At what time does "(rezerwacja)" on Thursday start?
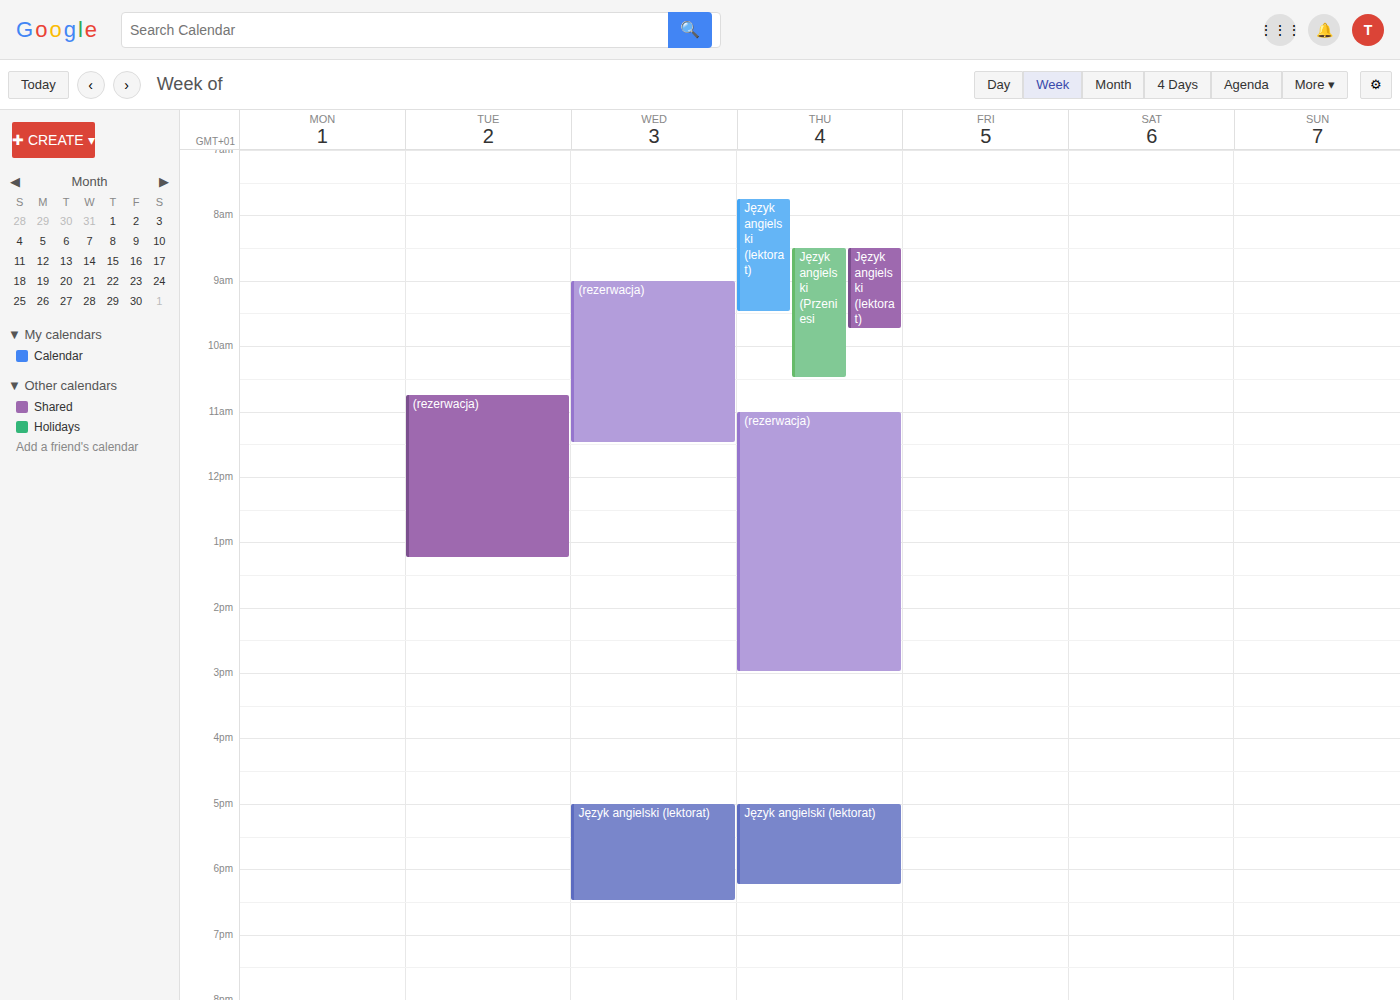
11:00 AM